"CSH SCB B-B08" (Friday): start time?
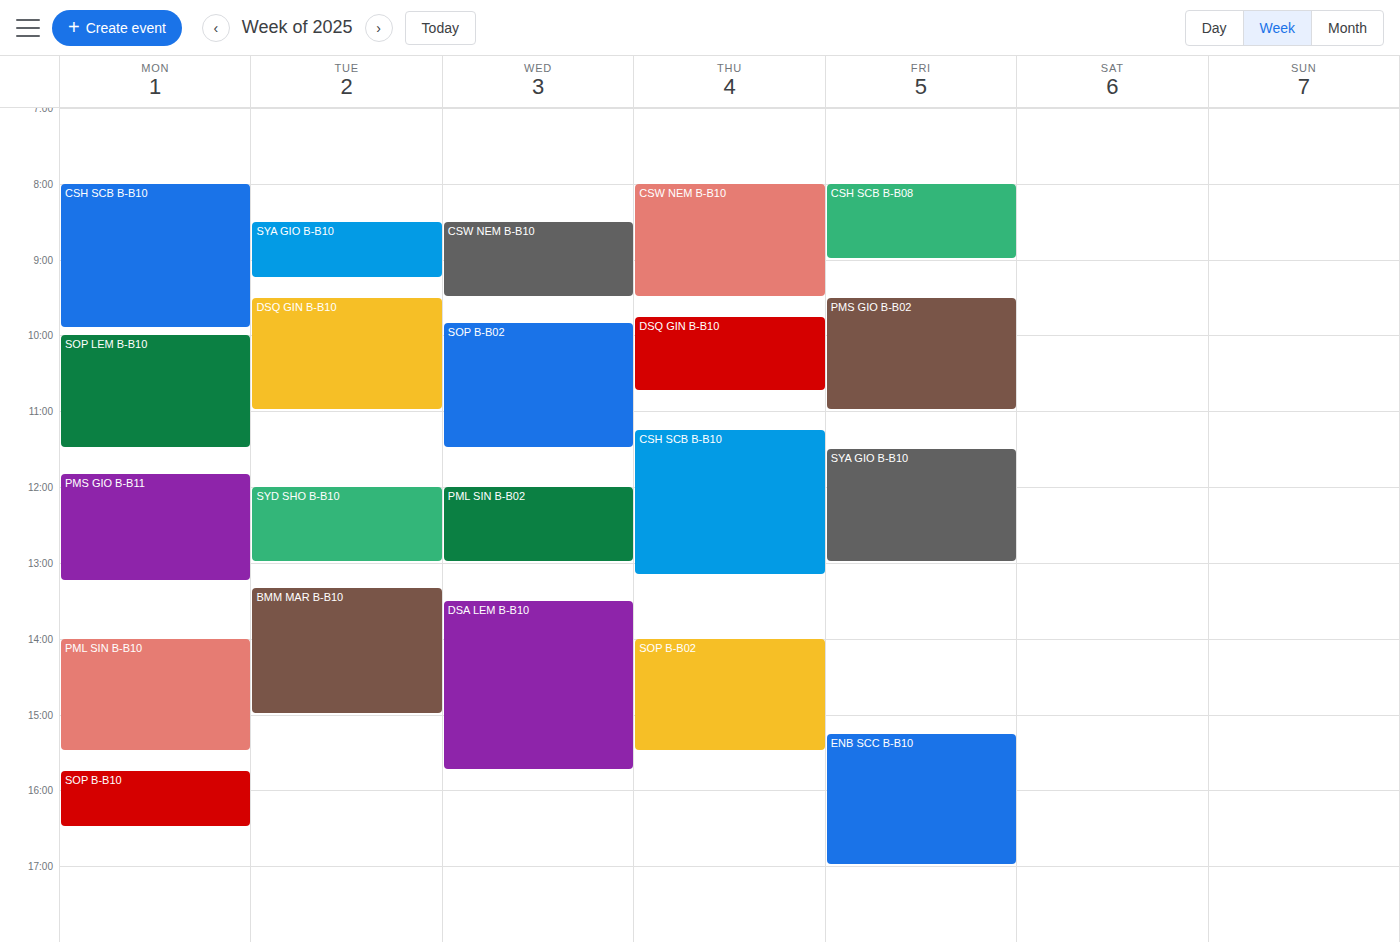
8:00 AM